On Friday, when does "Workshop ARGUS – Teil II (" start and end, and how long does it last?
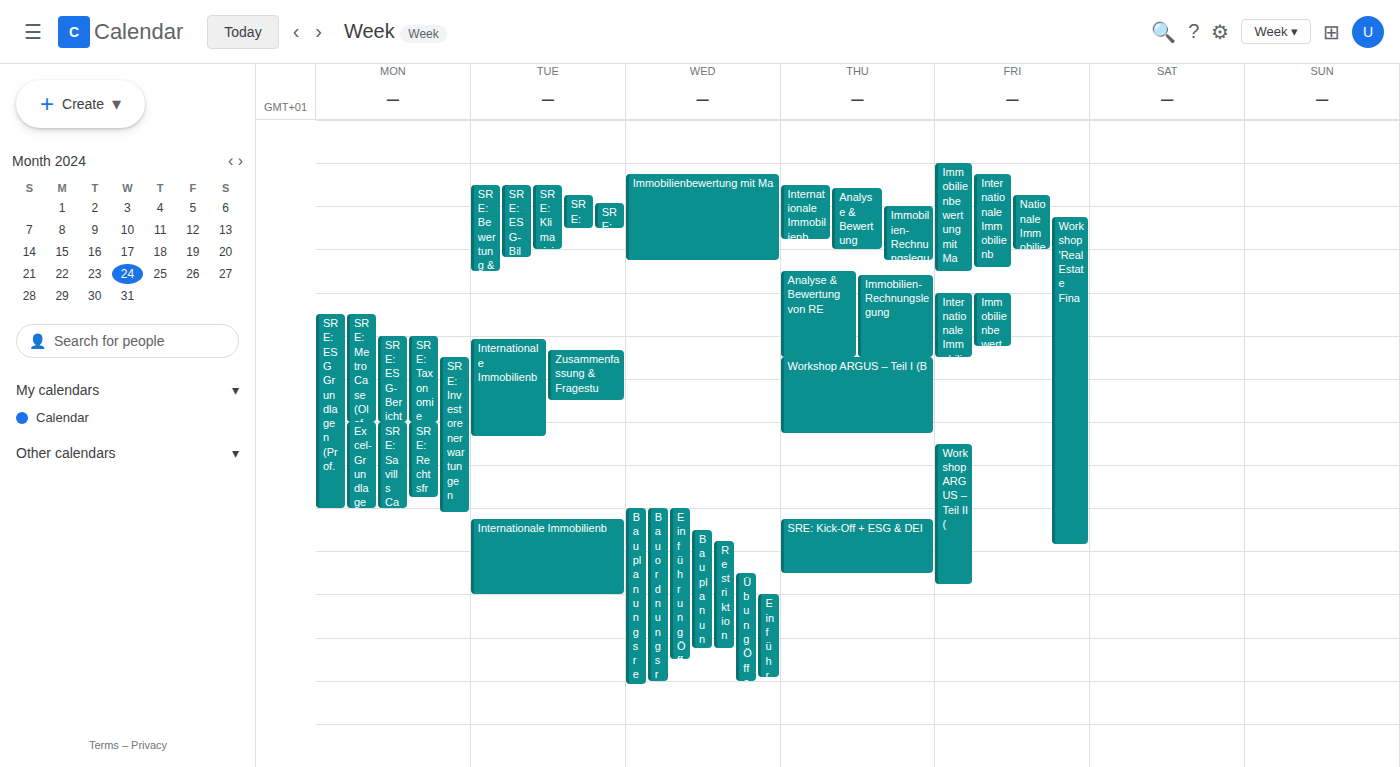
2:30 PM to 5:45 PM, 3 hours 15 minutes